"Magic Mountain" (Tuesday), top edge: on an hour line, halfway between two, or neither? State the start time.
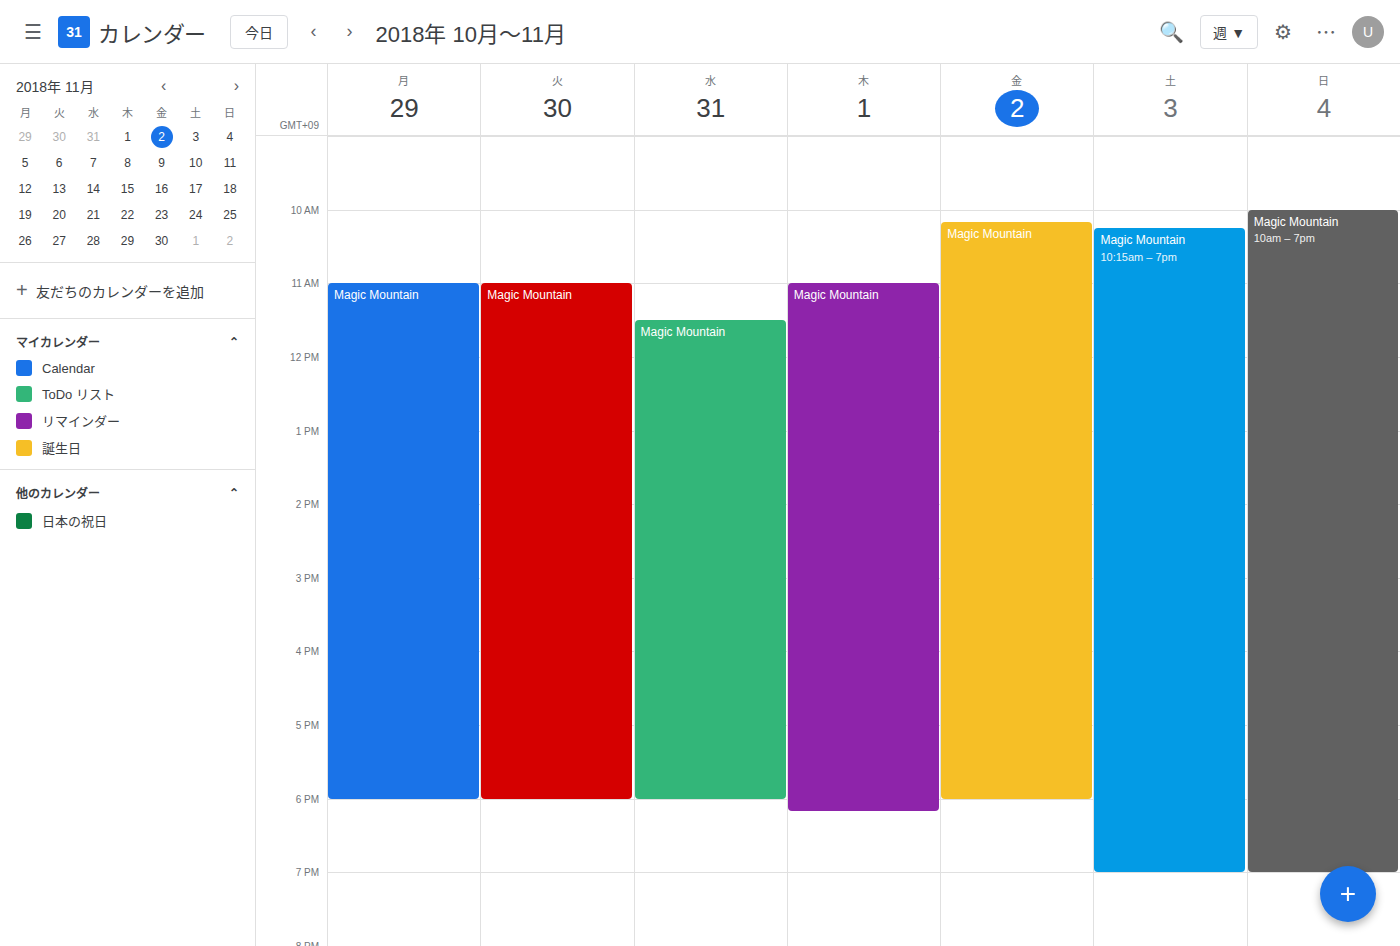
11:00 -- exactly on the 11:00 line.